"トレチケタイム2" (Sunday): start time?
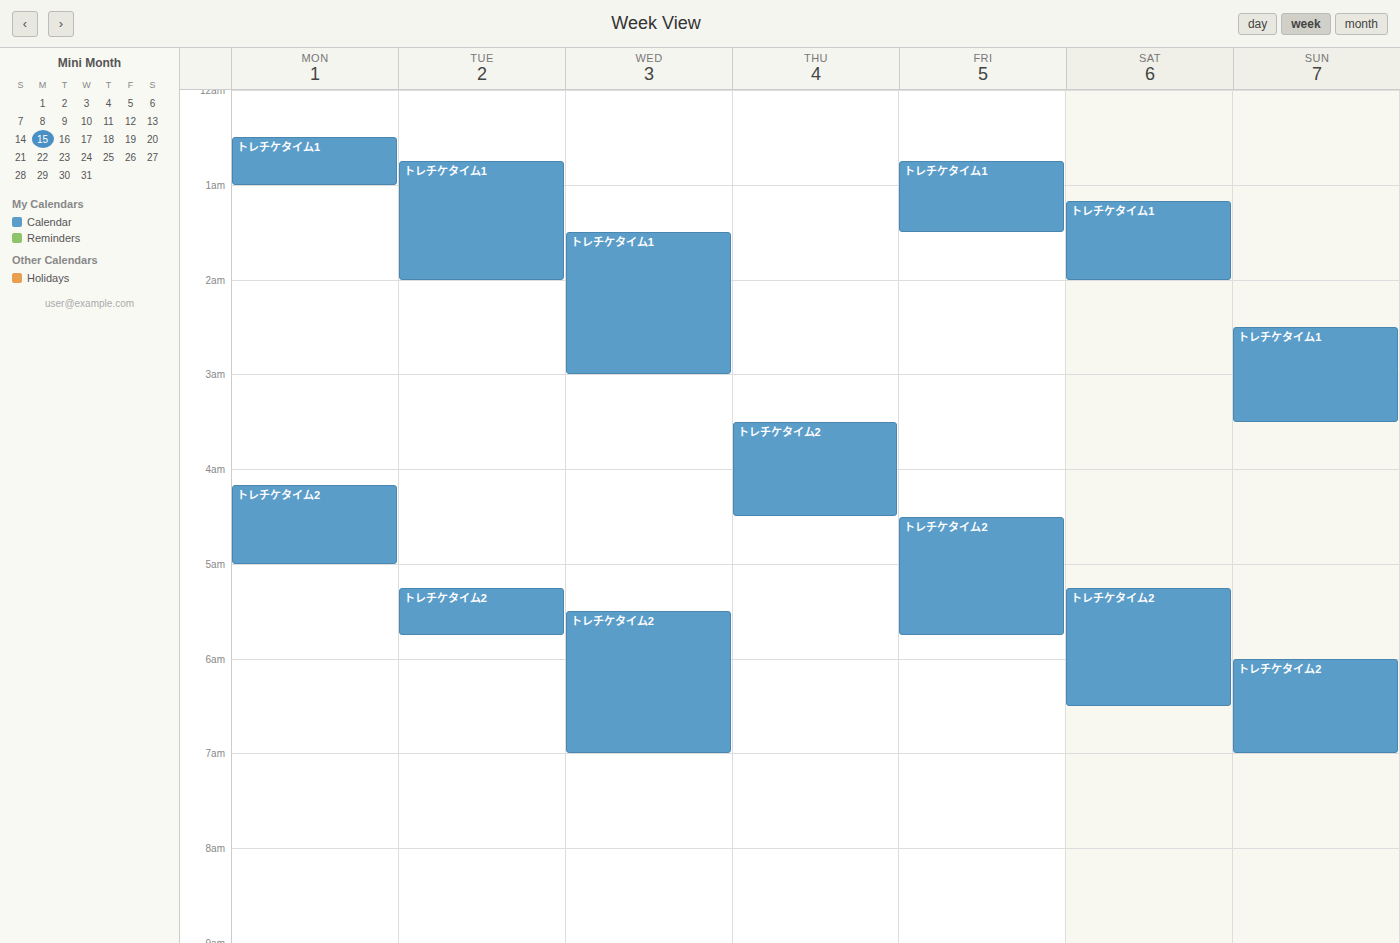
6:00 AM